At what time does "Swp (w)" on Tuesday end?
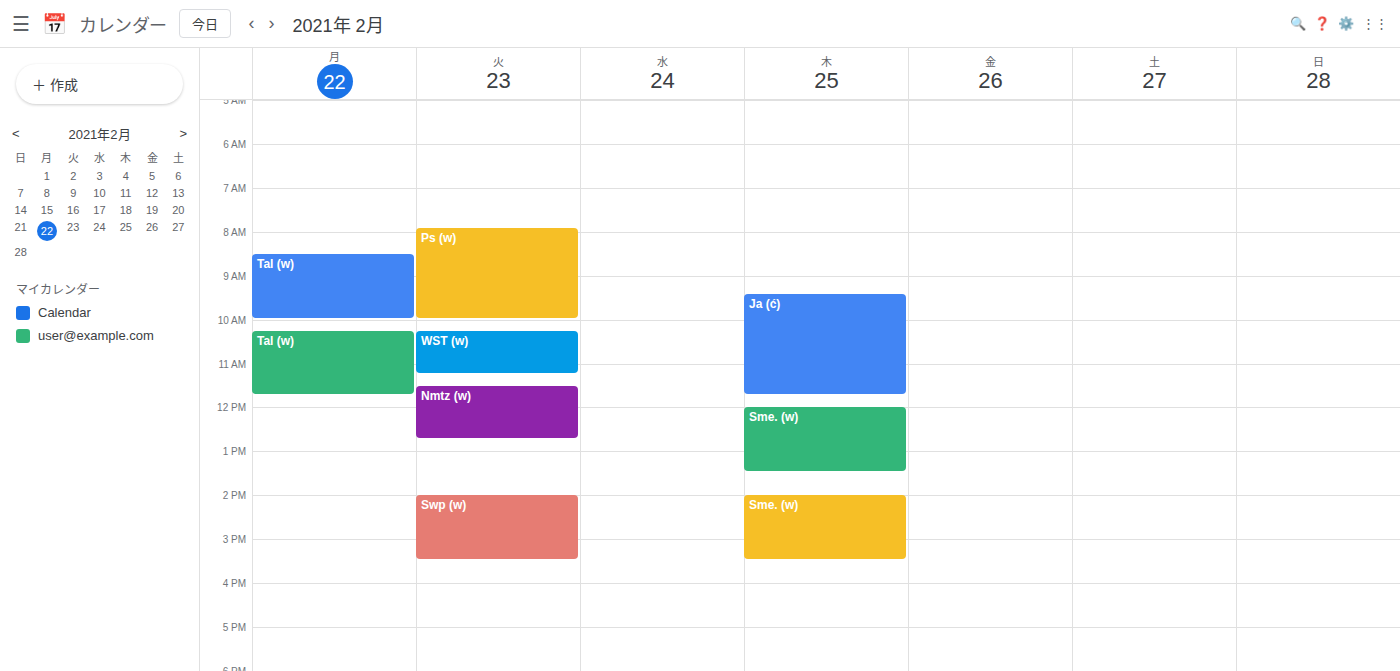
3:30 PM